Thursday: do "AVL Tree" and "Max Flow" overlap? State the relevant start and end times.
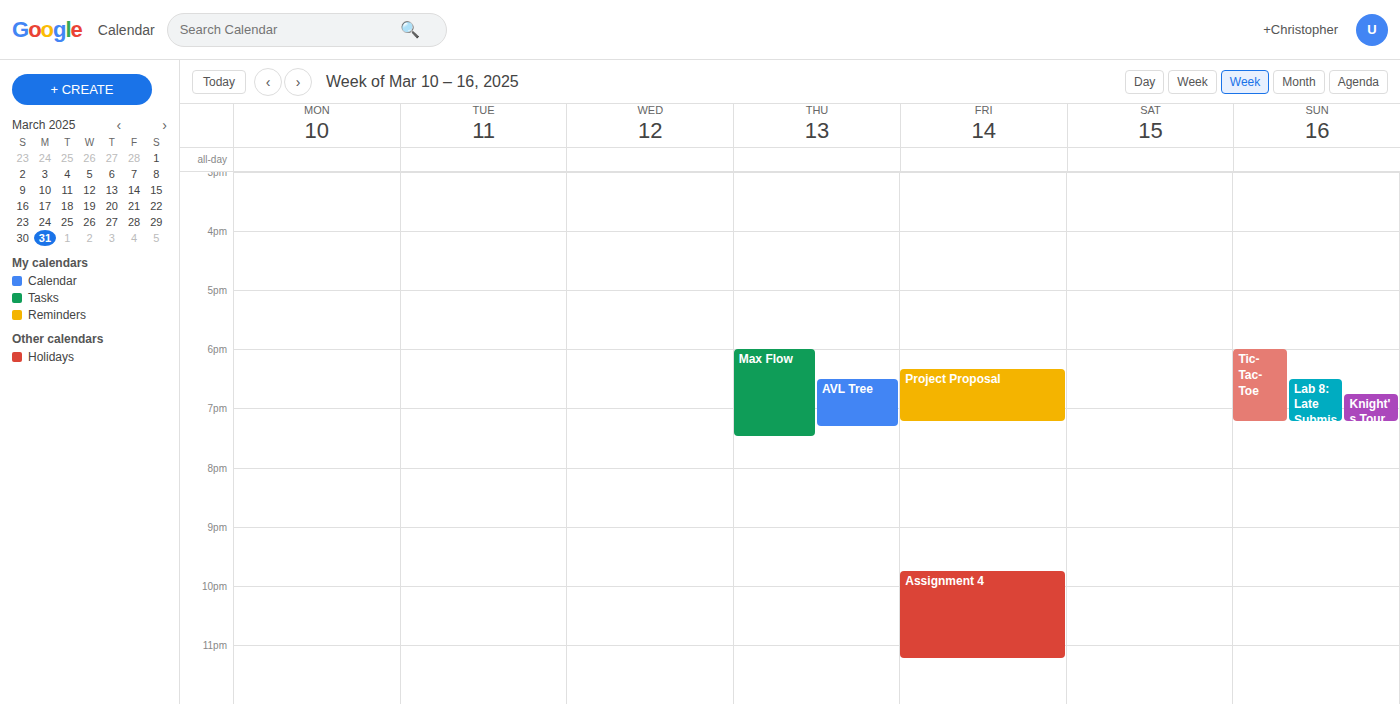
"AVL Tree" runs 6:30 PM to 7:20 PM, inside "Max Flow" -- they overlap.